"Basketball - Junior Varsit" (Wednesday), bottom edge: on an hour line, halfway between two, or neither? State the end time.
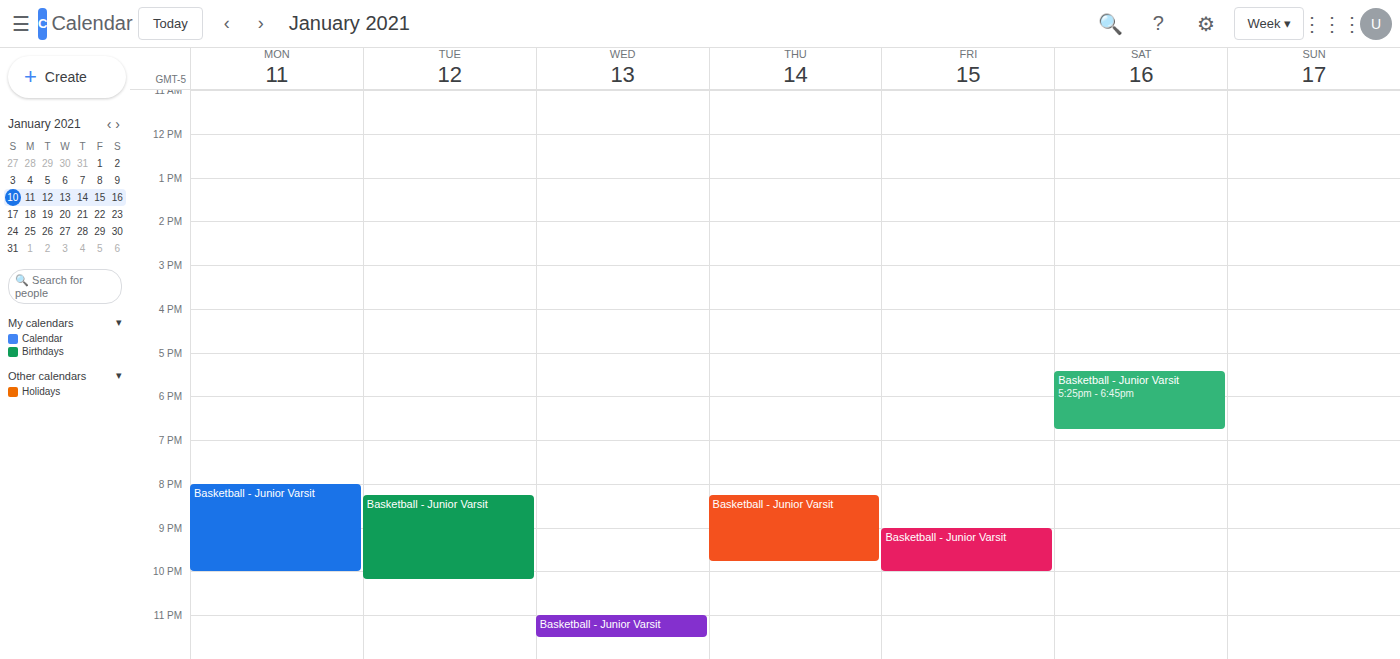
11:30 PM -- halfway between the 11 PM and 12 AM lines.